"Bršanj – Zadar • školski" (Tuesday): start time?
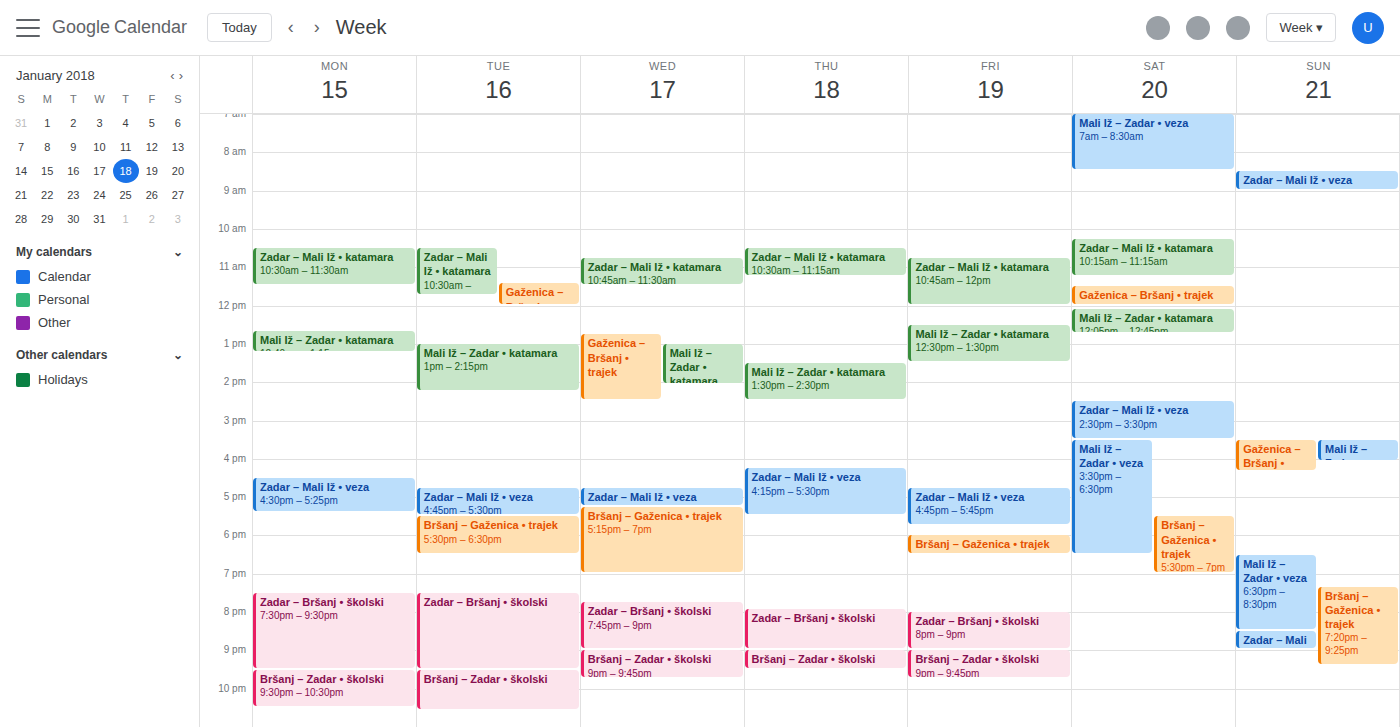
21:30